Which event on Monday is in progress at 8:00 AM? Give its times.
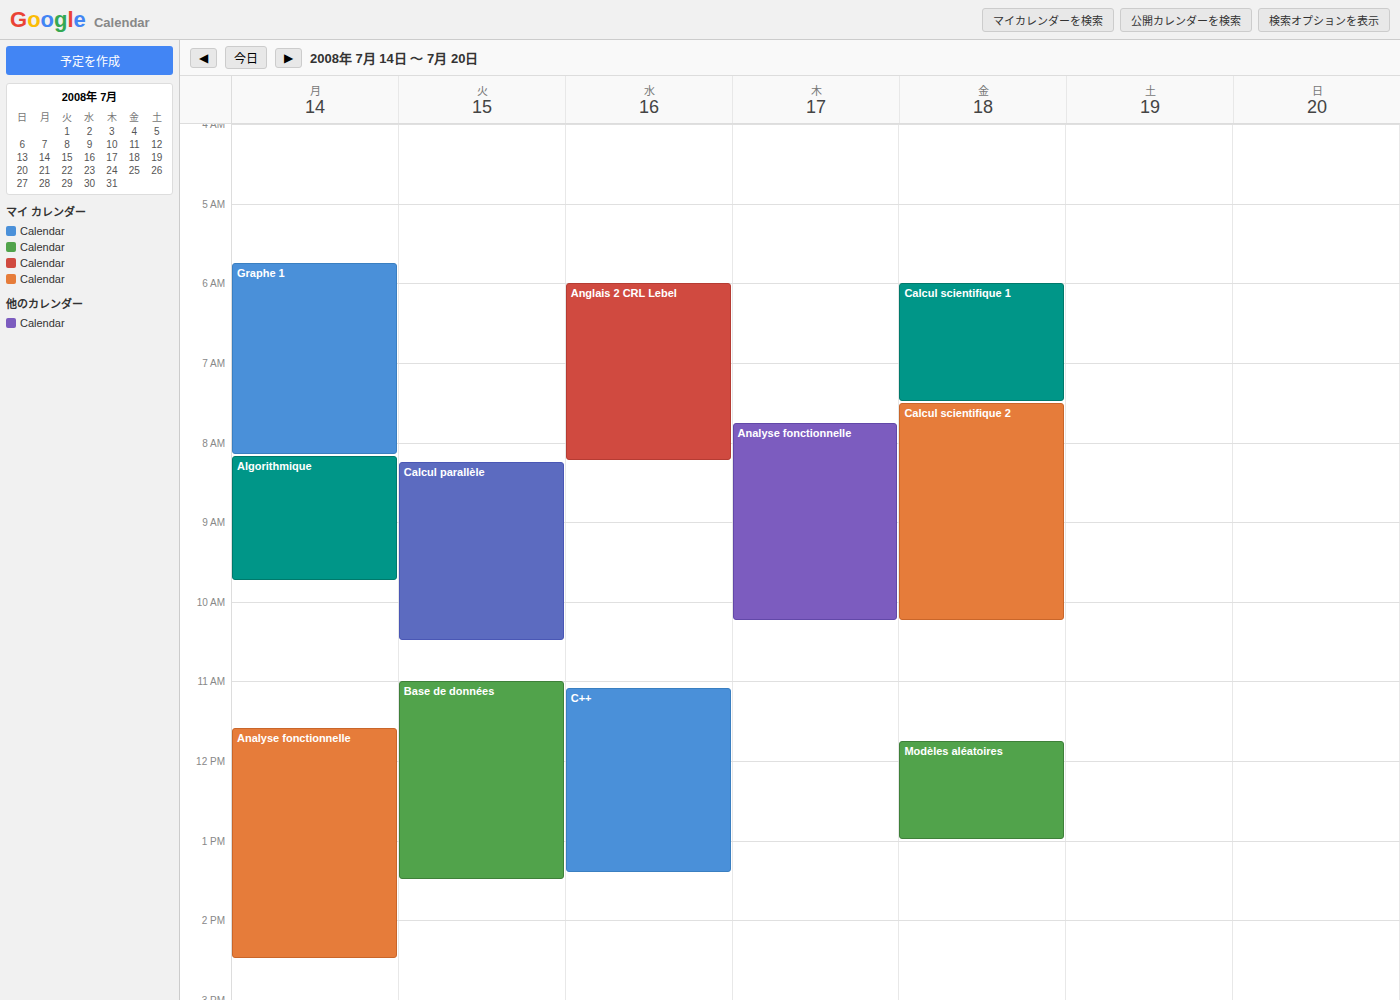
"Graphe 1", 5:45 AM to 8:10 AM